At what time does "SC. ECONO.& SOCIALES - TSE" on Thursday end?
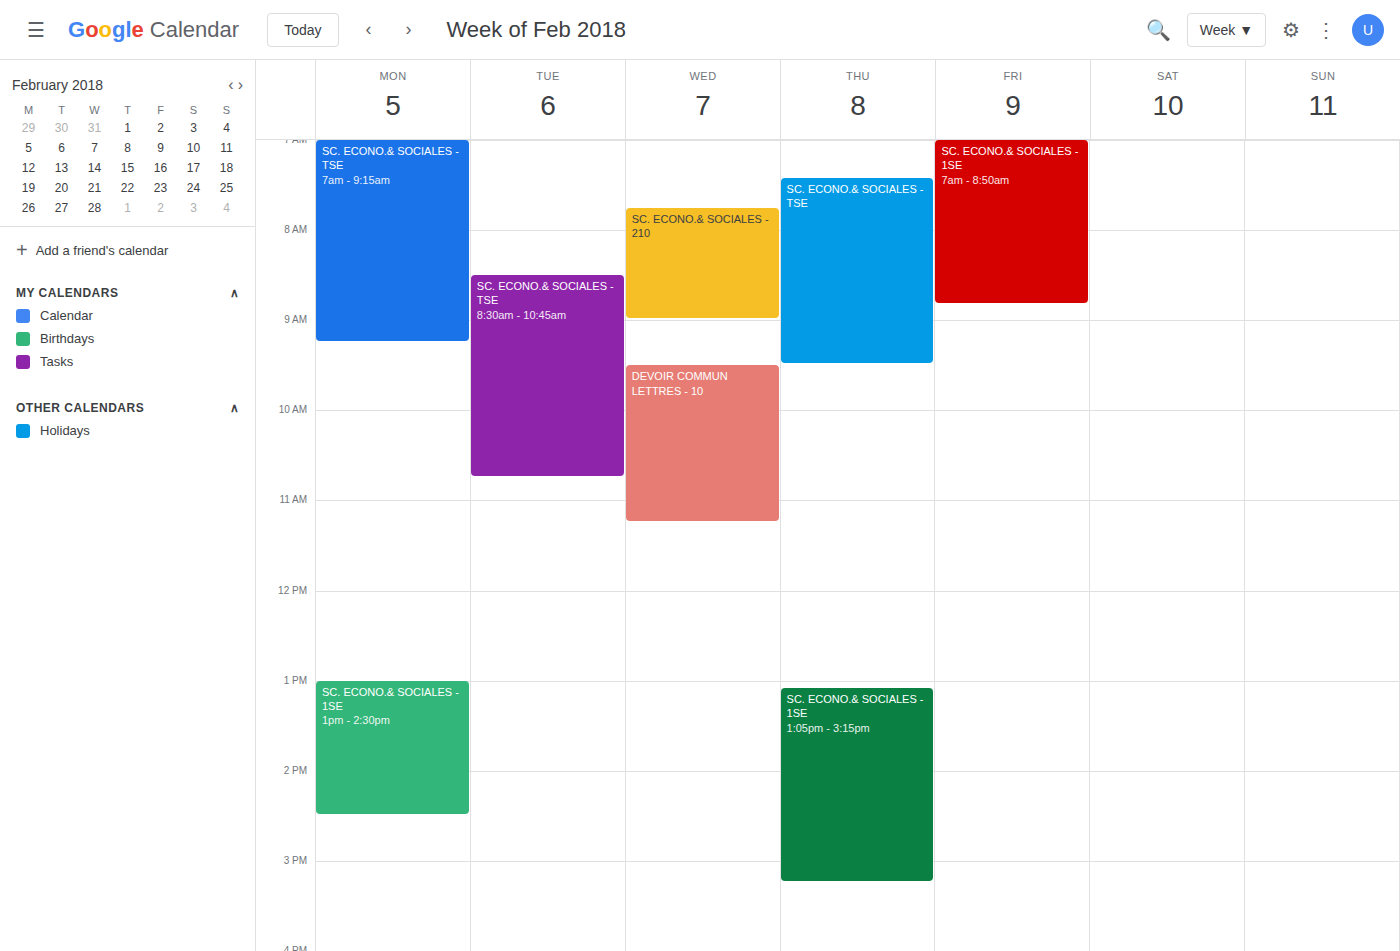
9:30 AM